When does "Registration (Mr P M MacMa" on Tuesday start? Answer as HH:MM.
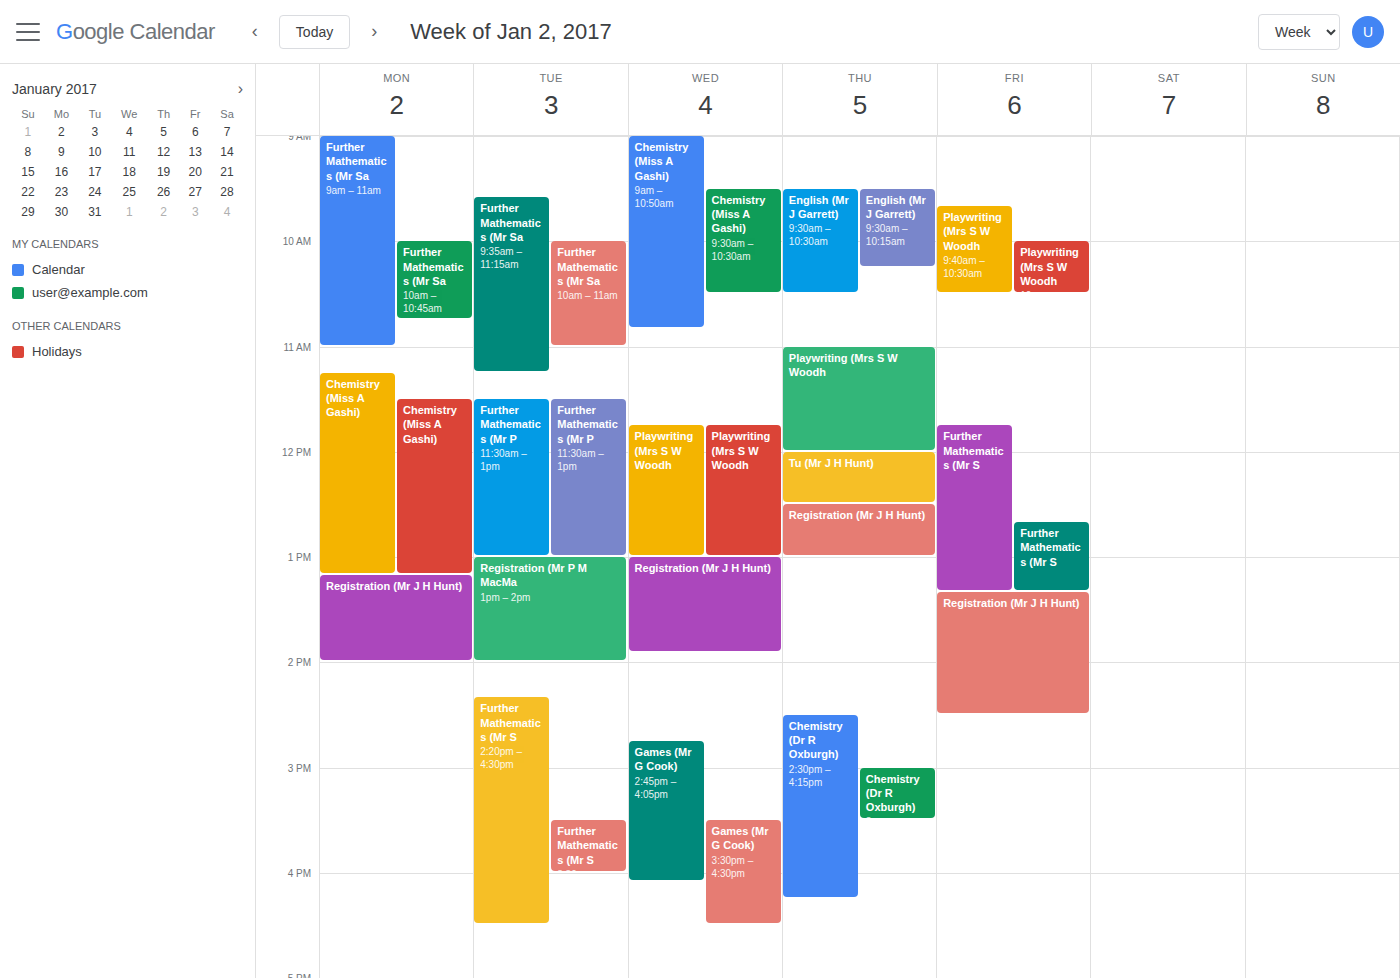
13:00